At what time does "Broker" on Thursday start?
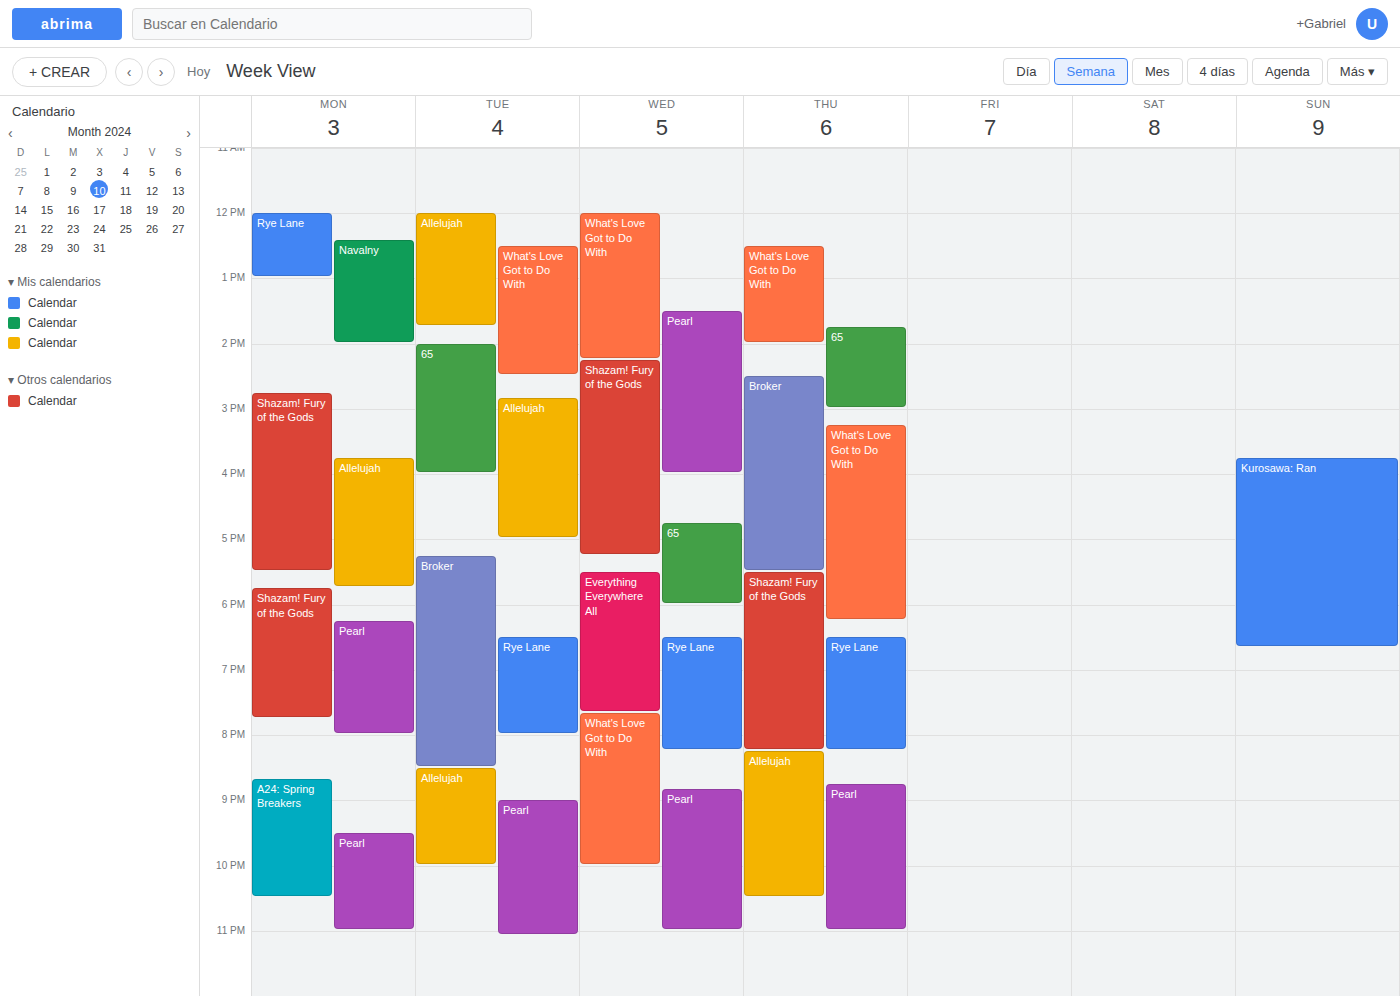
2:30 PM